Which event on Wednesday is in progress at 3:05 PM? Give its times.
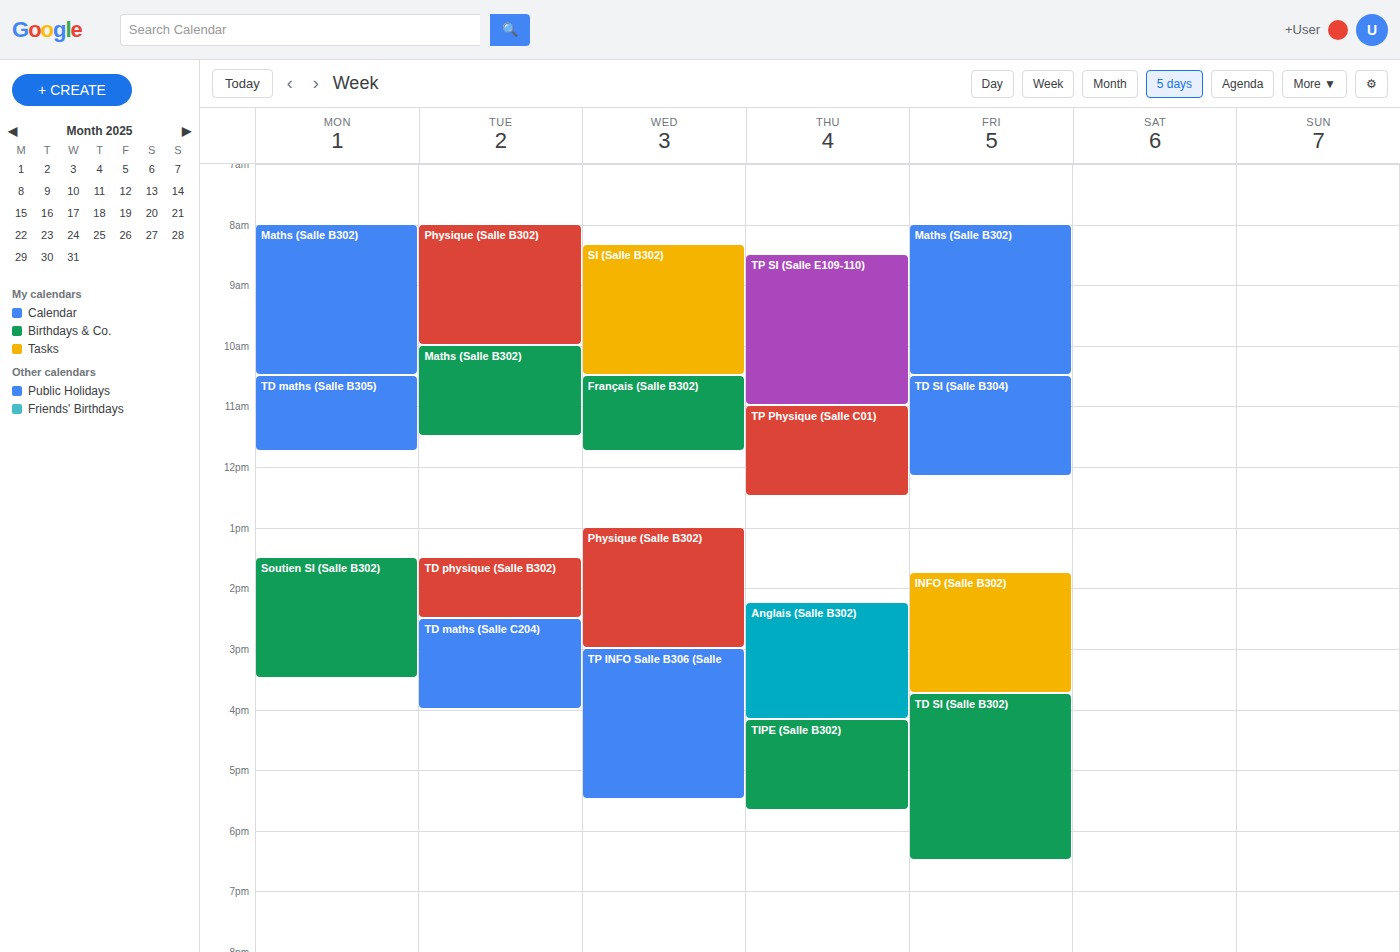
"TP INFO Salle B306 (Salle", 3:00 PM to 5:30 PM